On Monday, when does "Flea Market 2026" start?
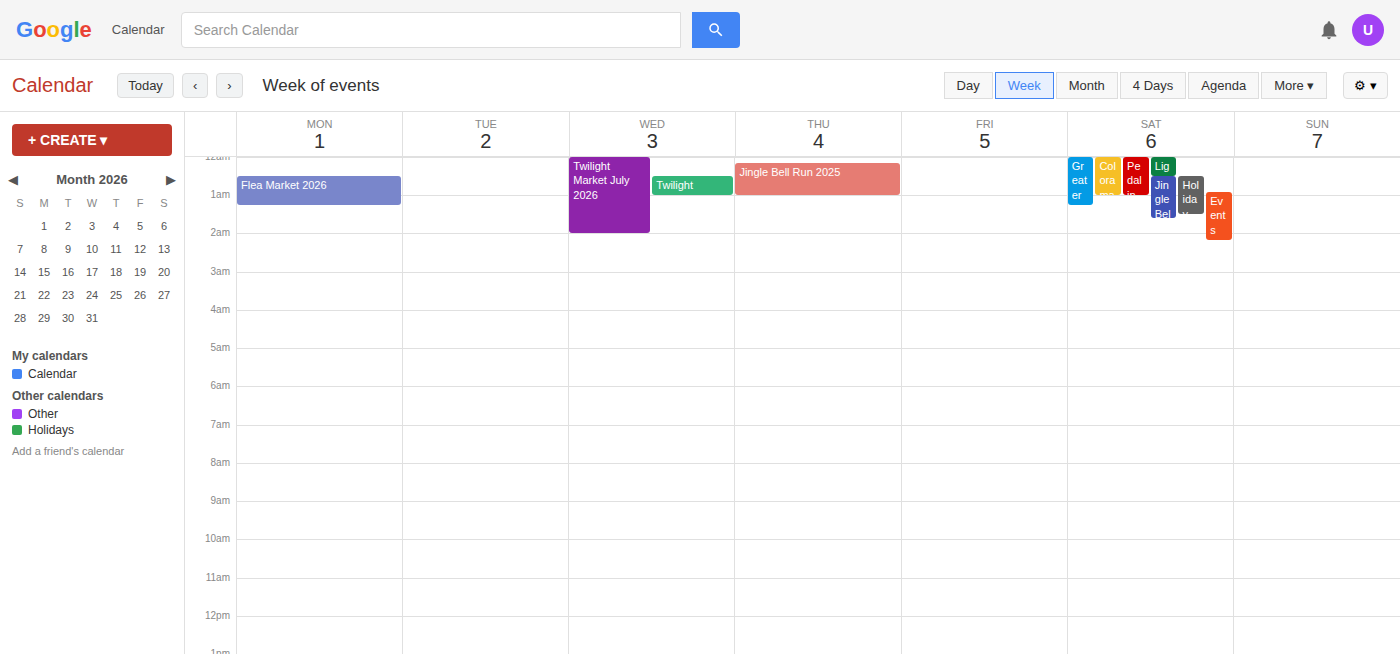
12:30 AM